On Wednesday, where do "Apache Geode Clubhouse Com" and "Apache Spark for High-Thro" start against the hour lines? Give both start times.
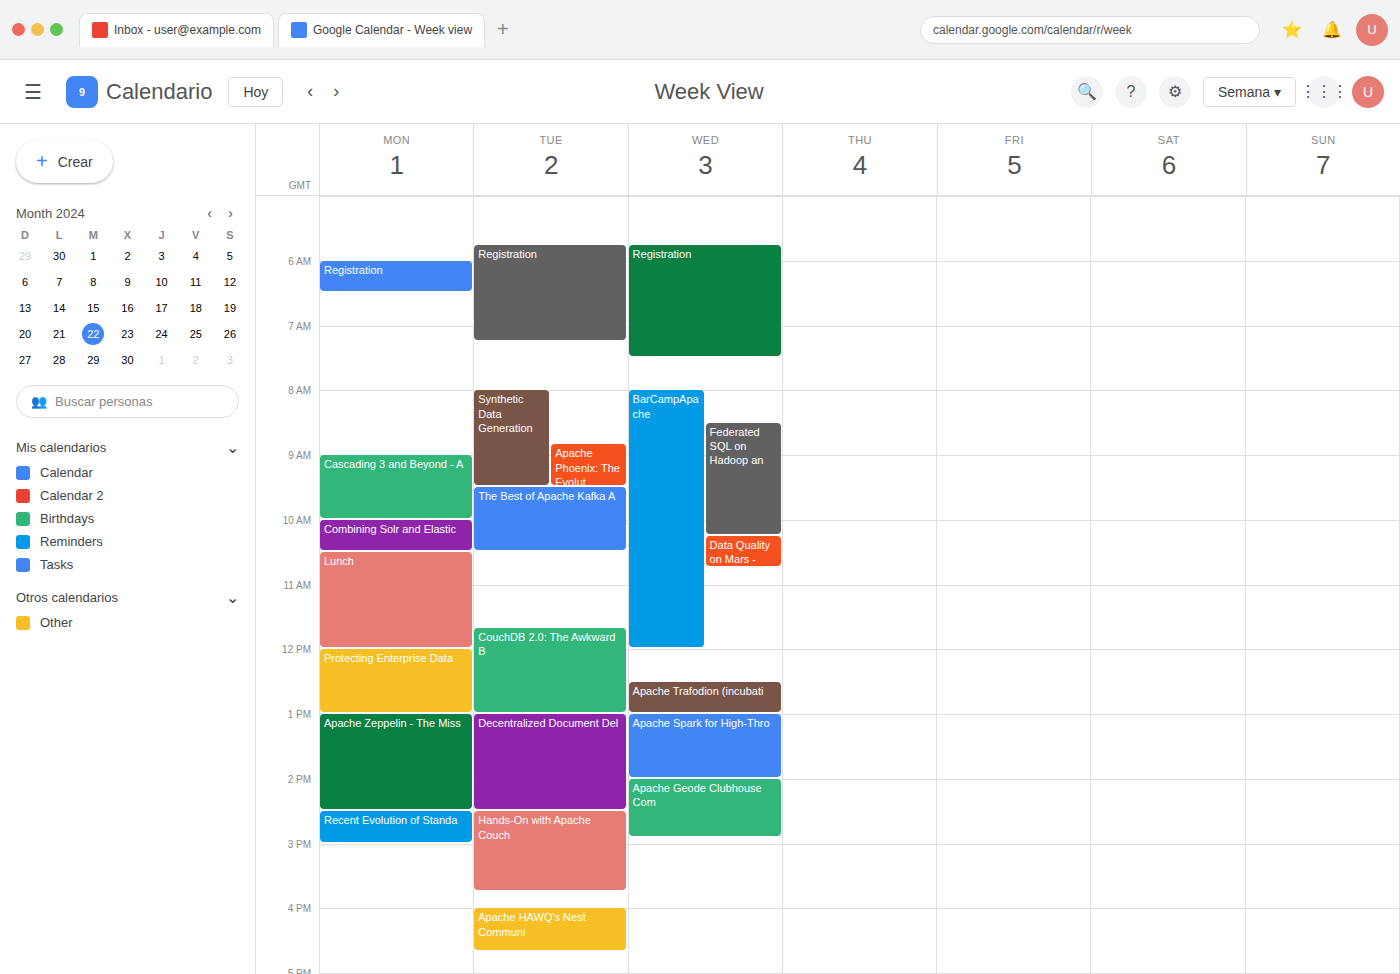
"Apache Geode Clubhouse Com": 2:00 PM, exactly on the 2 PM line. "Apache Spark for High-Thro": 1:00 PM, exactly on the 1 PM line.